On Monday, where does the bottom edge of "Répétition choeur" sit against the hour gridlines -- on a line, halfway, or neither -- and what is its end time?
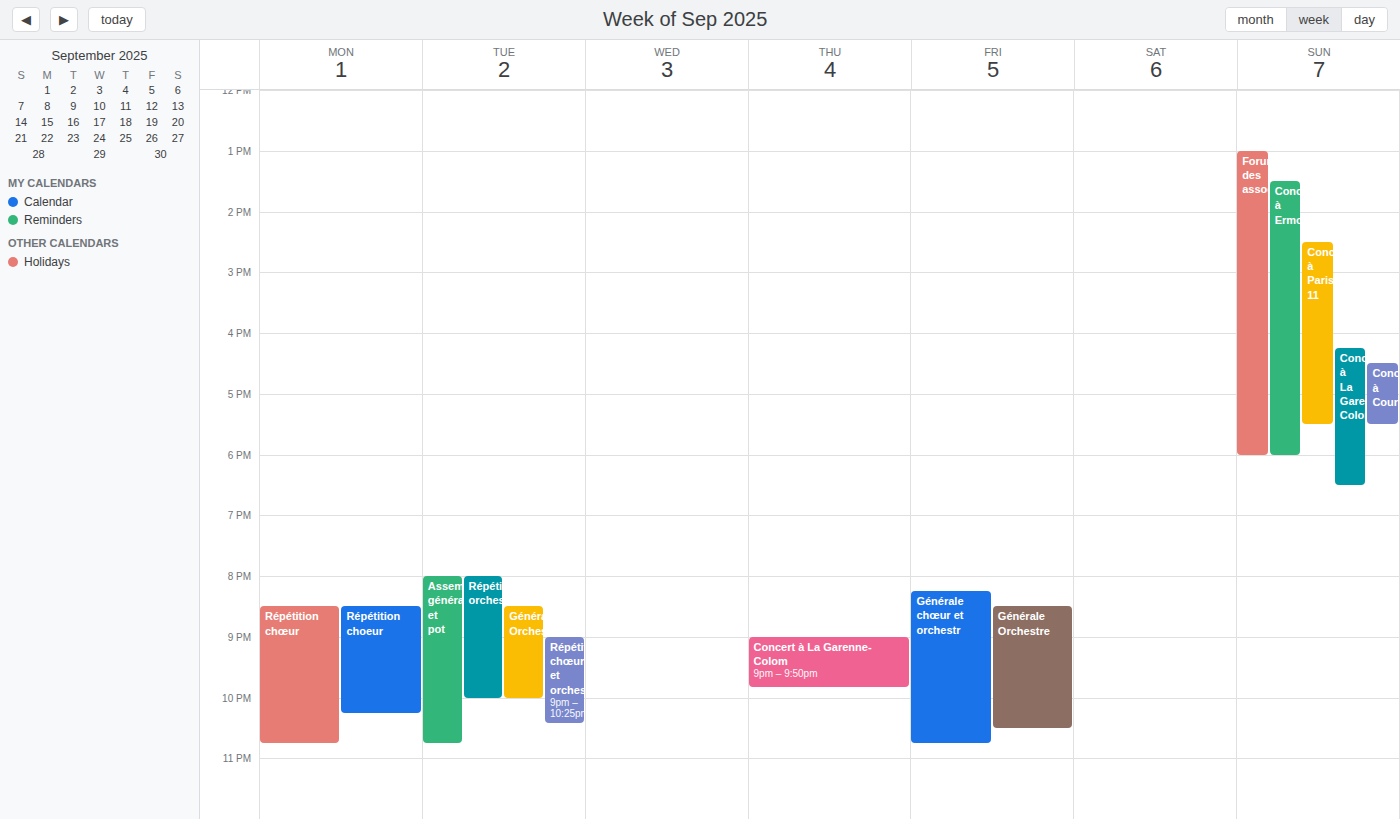
10:15 PM -- neither: a quarter of the way from the 10 PM line to the 11 PM line.